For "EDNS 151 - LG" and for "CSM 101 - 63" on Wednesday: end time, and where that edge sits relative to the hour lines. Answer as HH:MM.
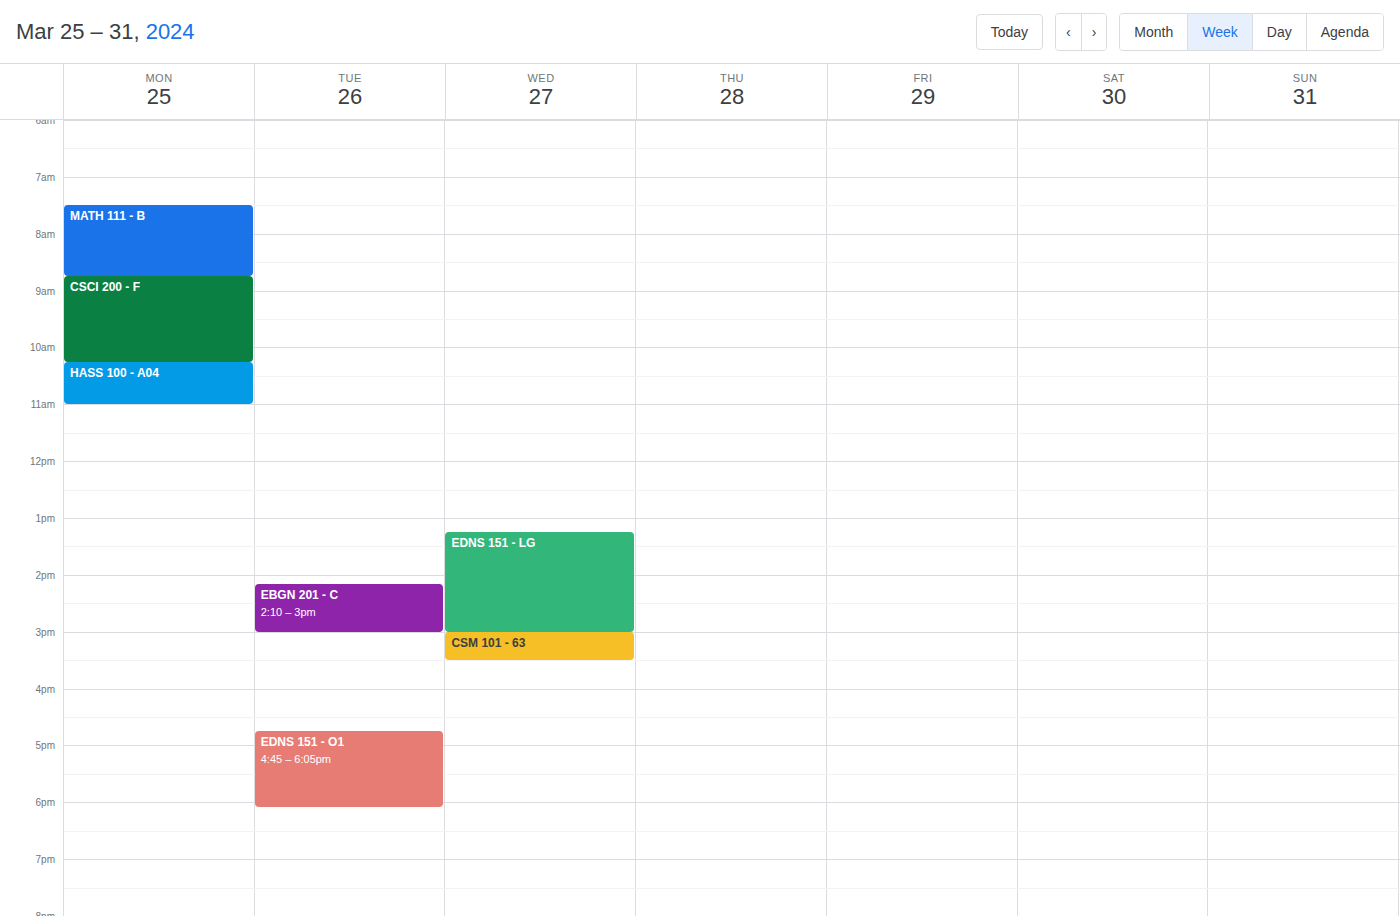
"EDNS 151 - LG": 15:00, exactly on the 15:00 line. "CSM 101 - 63": 15:30, halfway between the 15:00 and 16:00 lines.